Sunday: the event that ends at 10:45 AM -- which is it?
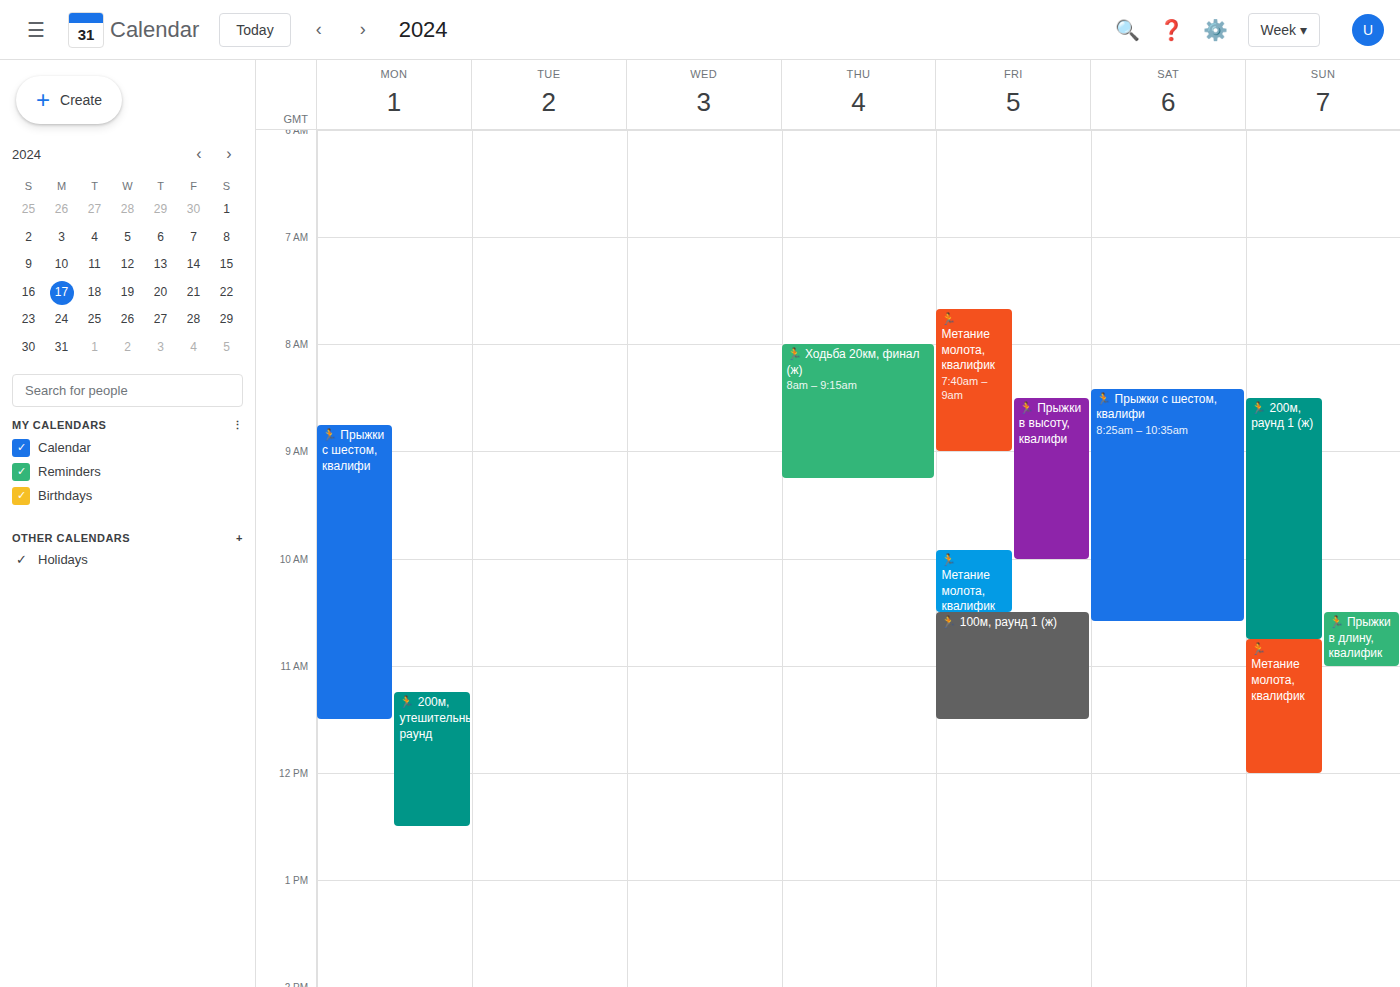
"🏃 200м, раунд 1 (ж)"